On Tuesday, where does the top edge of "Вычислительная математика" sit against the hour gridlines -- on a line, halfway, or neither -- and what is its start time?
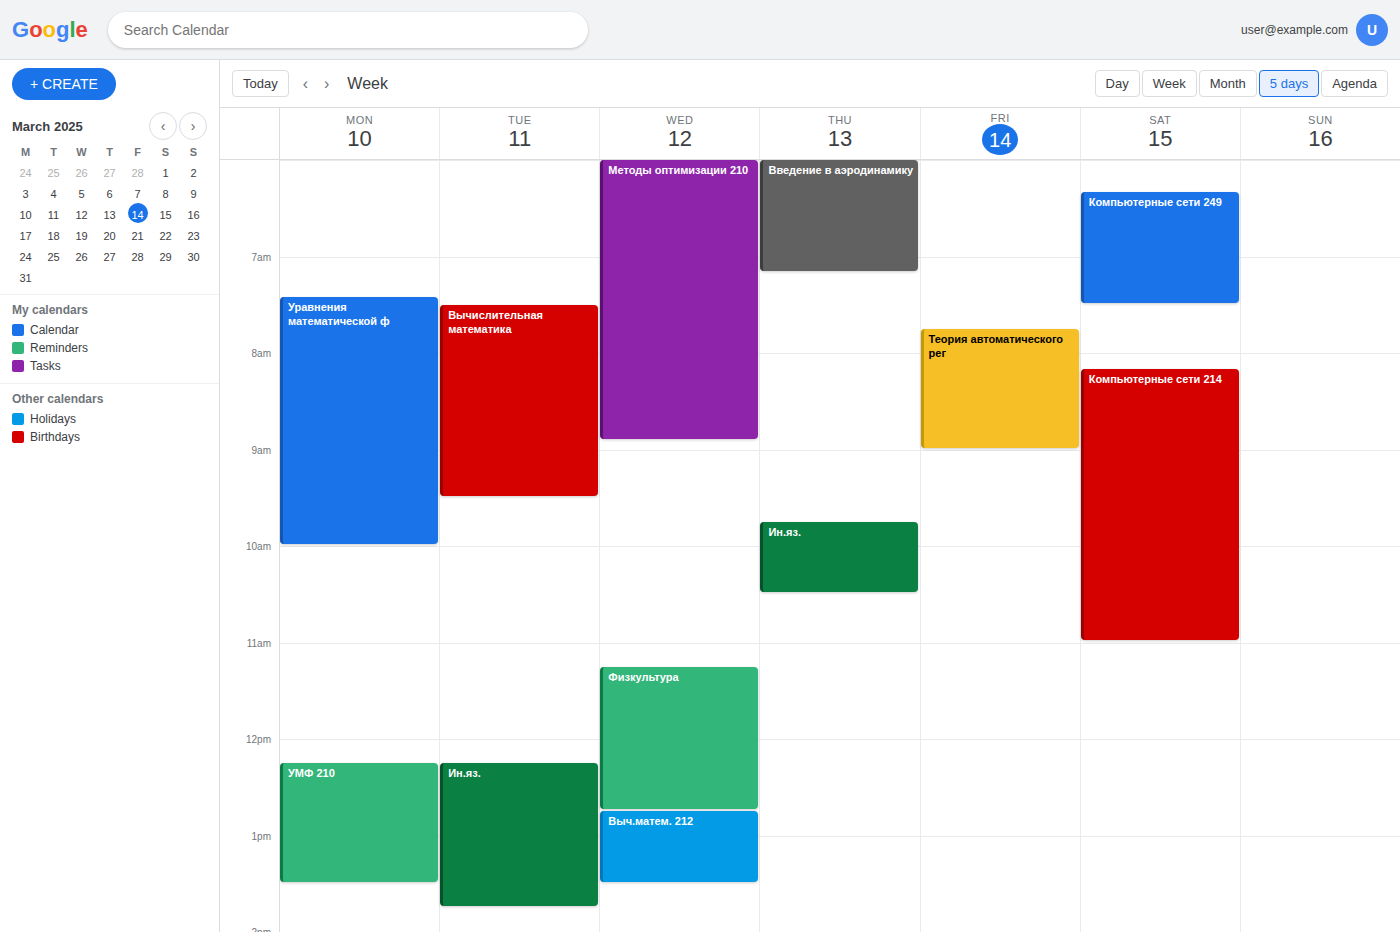
7:30 AM -- halfway between the 7 AM and 8 AM lines.